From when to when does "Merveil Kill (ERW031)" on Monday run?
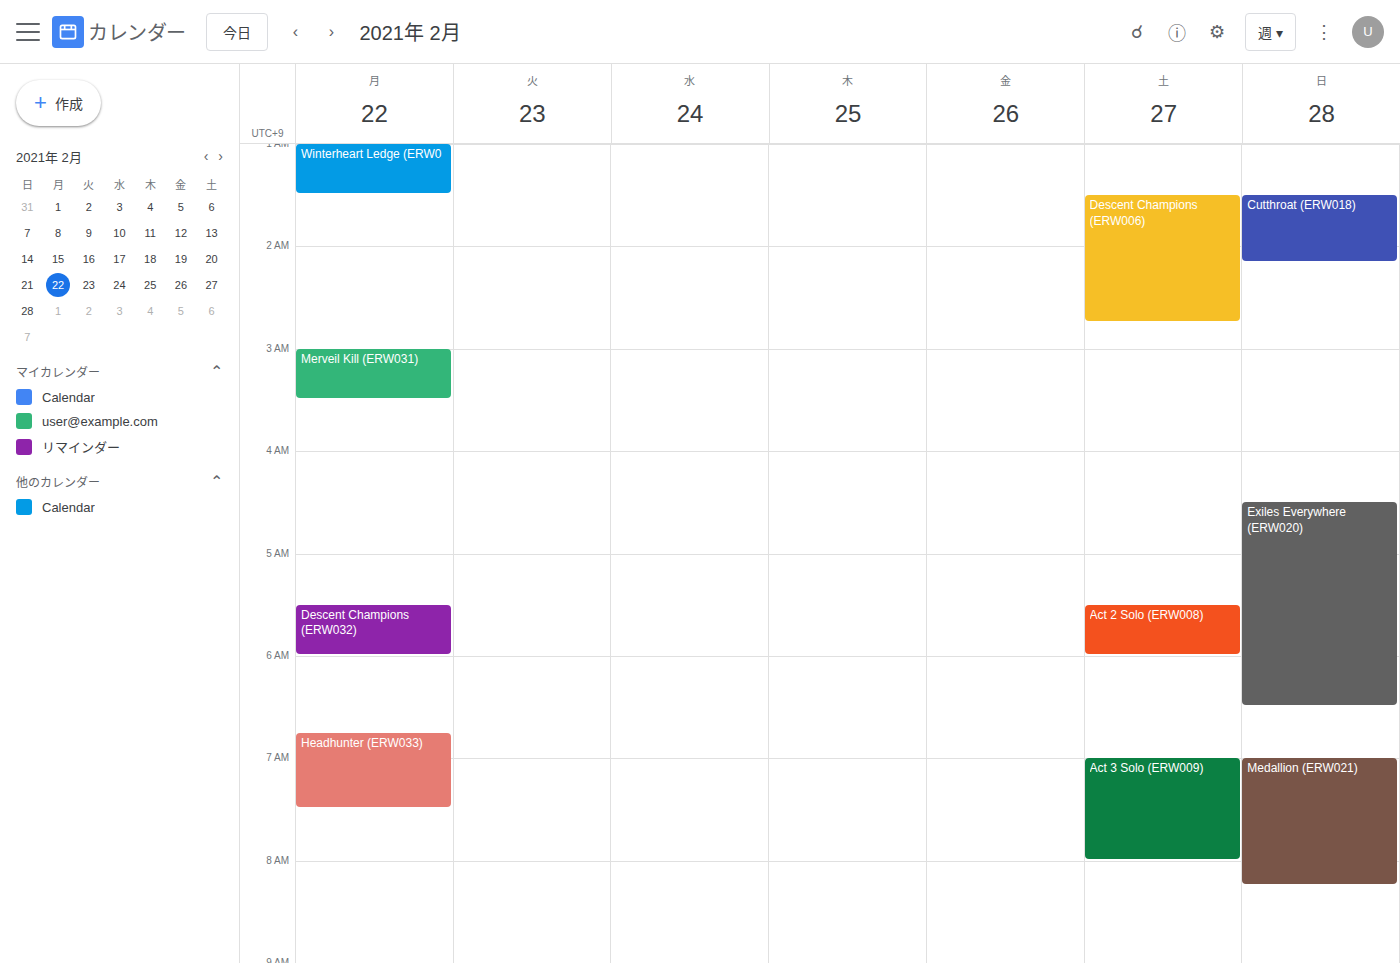
3:00 AM to 3:30 AM